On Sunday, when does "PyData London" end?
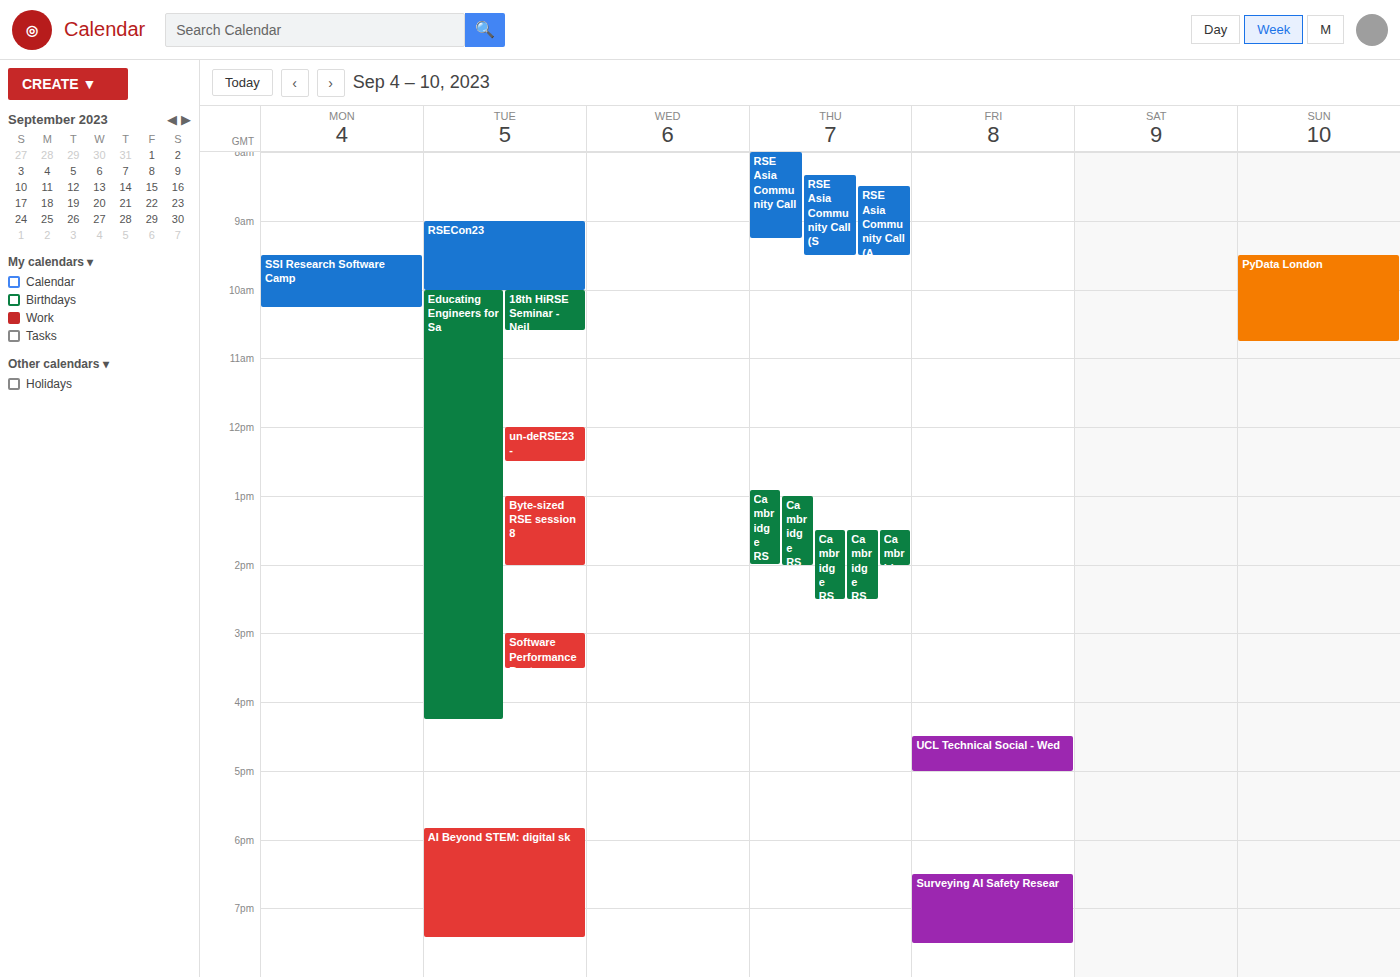
10:45 AM